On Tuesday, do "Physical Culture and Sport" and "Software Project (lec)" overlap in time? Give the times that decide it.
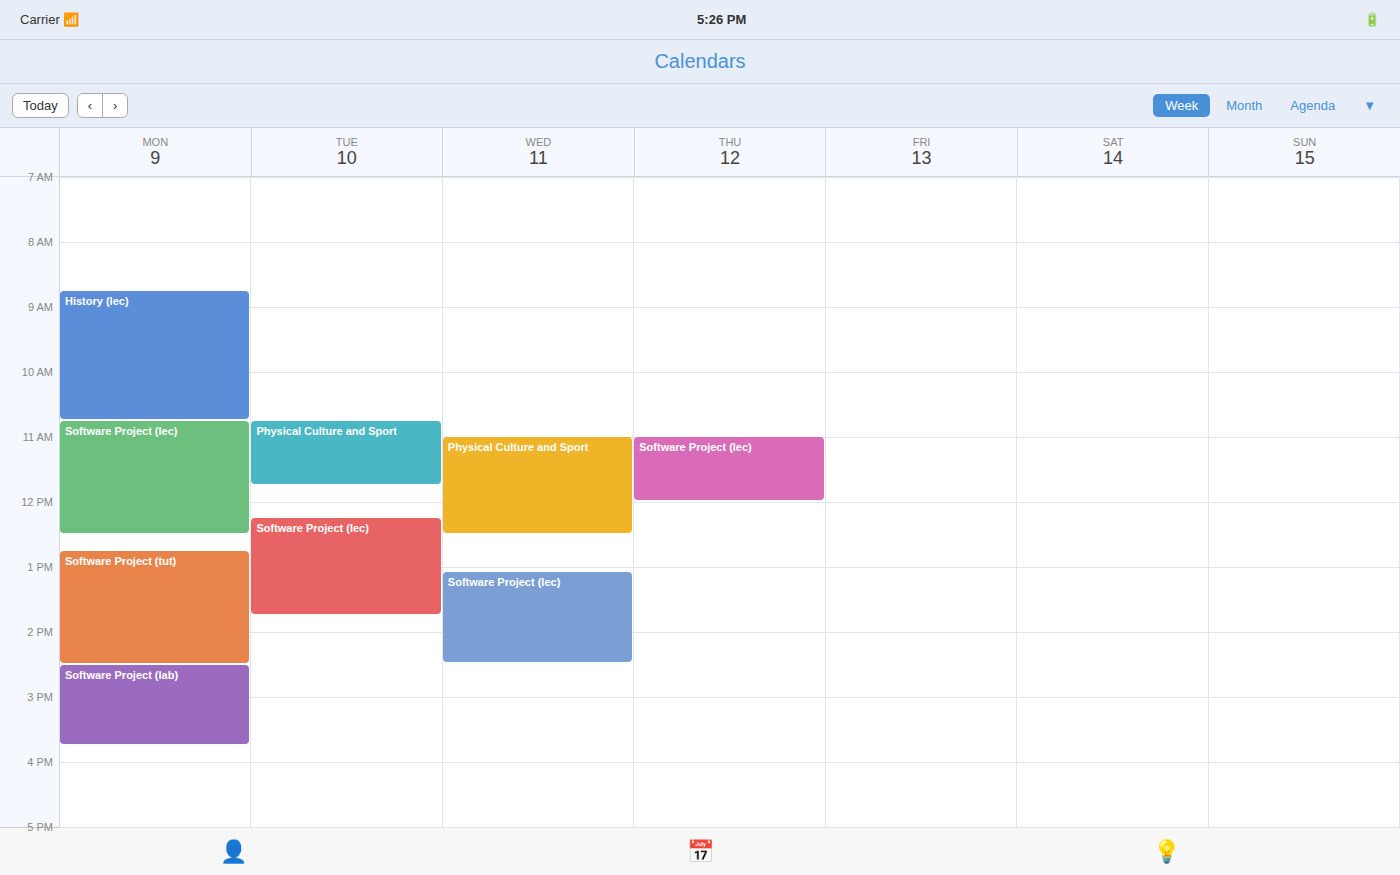
"Physical Culture and Sport" ends at 11:45 AM and "Software Project (lec)" starts at 12:15 PM -- no overlap.